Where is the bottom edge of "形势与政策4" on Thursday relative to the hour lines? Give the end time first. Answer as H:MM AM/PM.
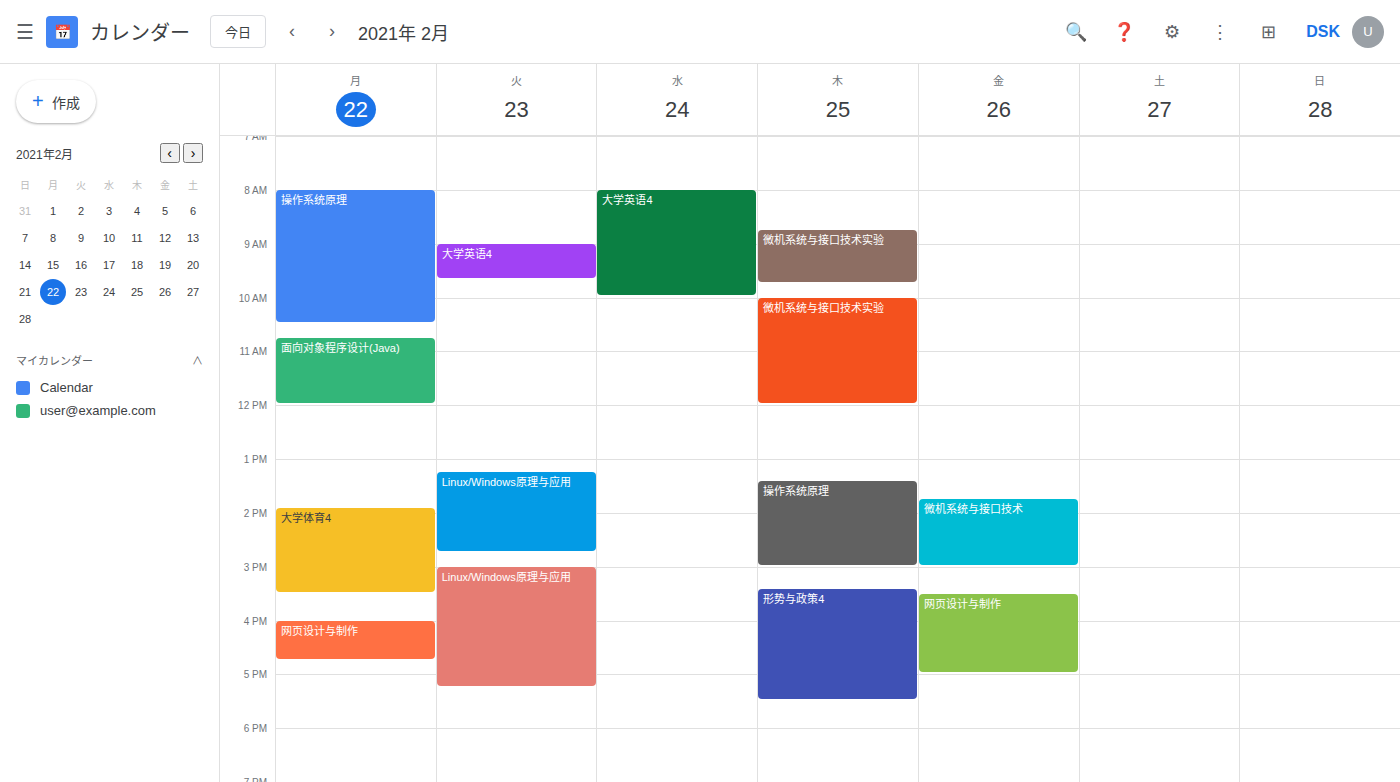
5:30 PM -- halfway between the 5 PM and 6 PM lines.